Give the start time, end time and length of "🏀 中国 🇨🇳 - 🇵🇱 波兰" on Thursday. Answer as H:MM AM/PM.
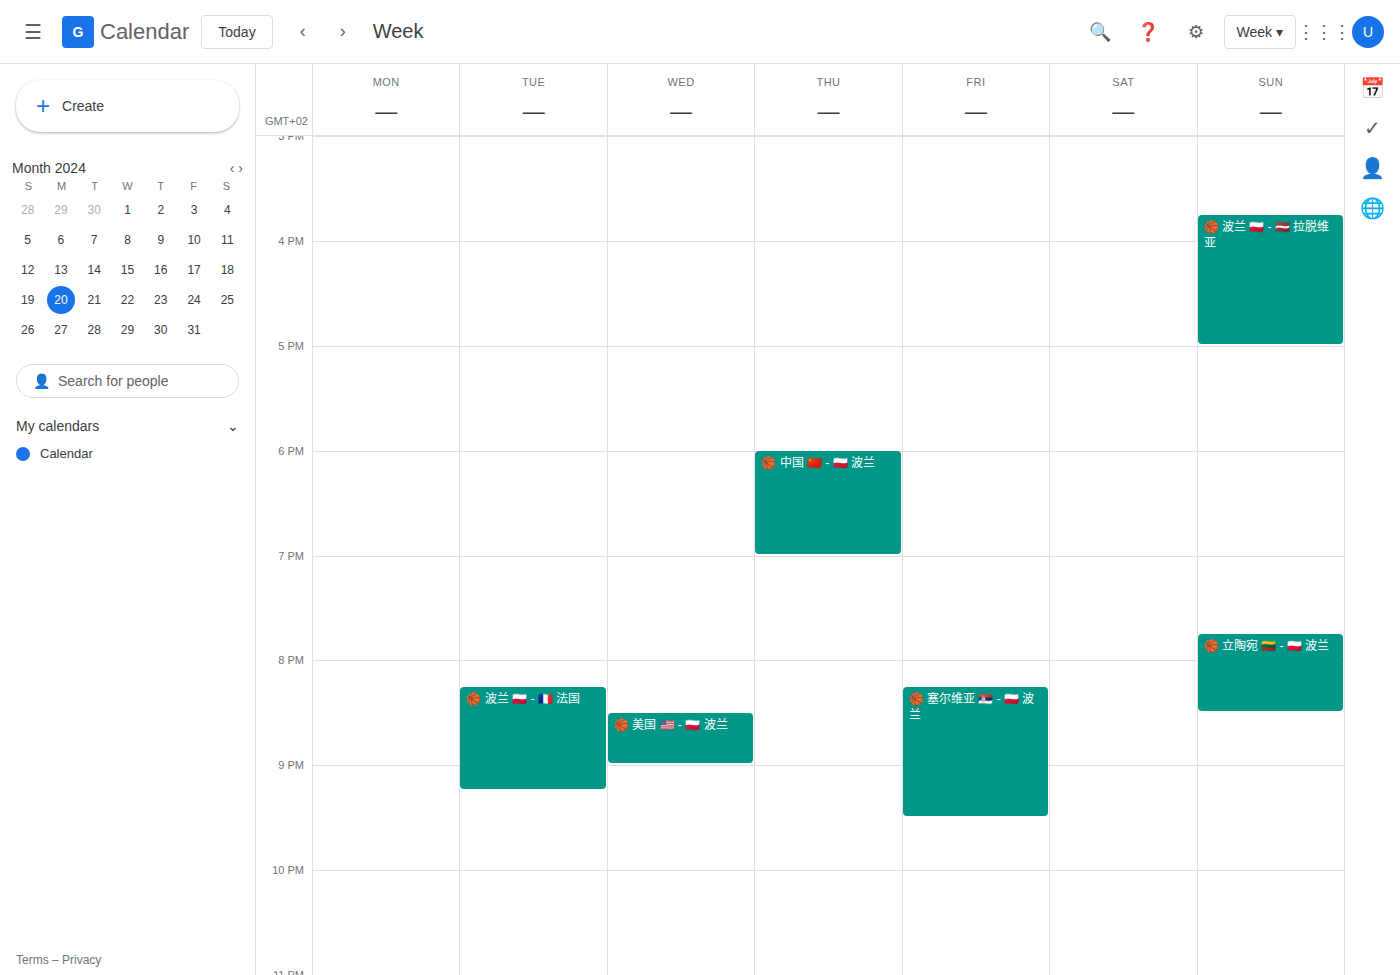
6:00 PM to 7:00 PM, 1 hour